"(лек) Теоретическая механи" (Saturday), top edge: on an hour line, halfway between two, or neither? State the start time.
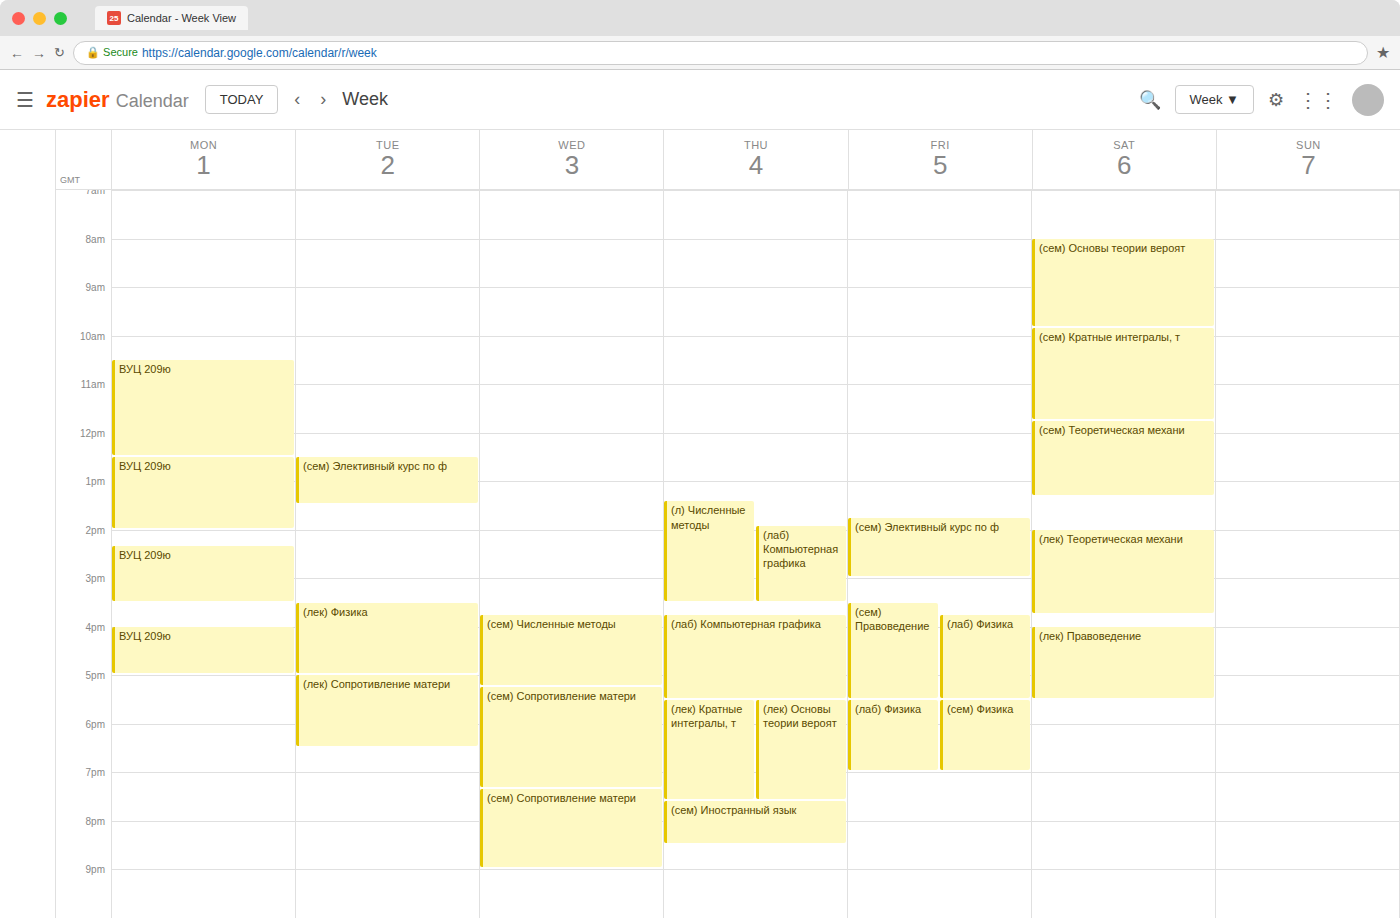
2:00 PM -- exactly on the 2 PM line.